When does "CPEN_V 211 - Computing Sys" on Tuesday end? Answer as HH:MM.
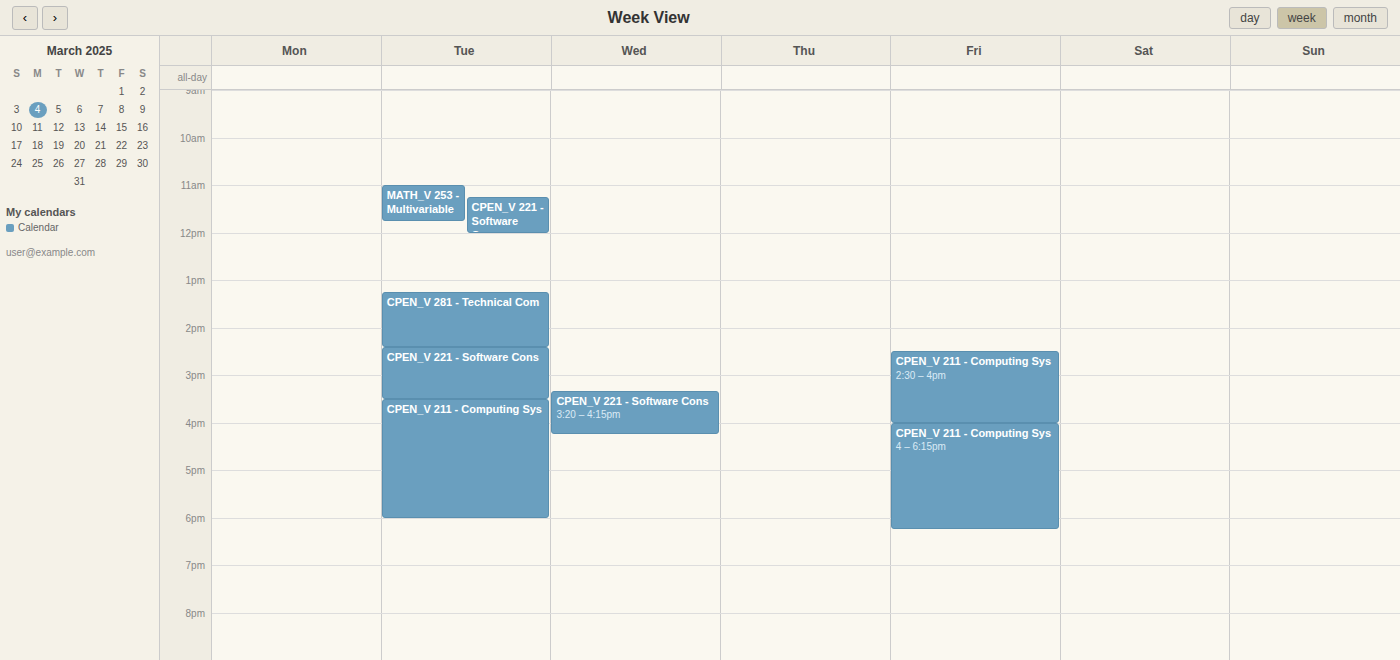
18:00